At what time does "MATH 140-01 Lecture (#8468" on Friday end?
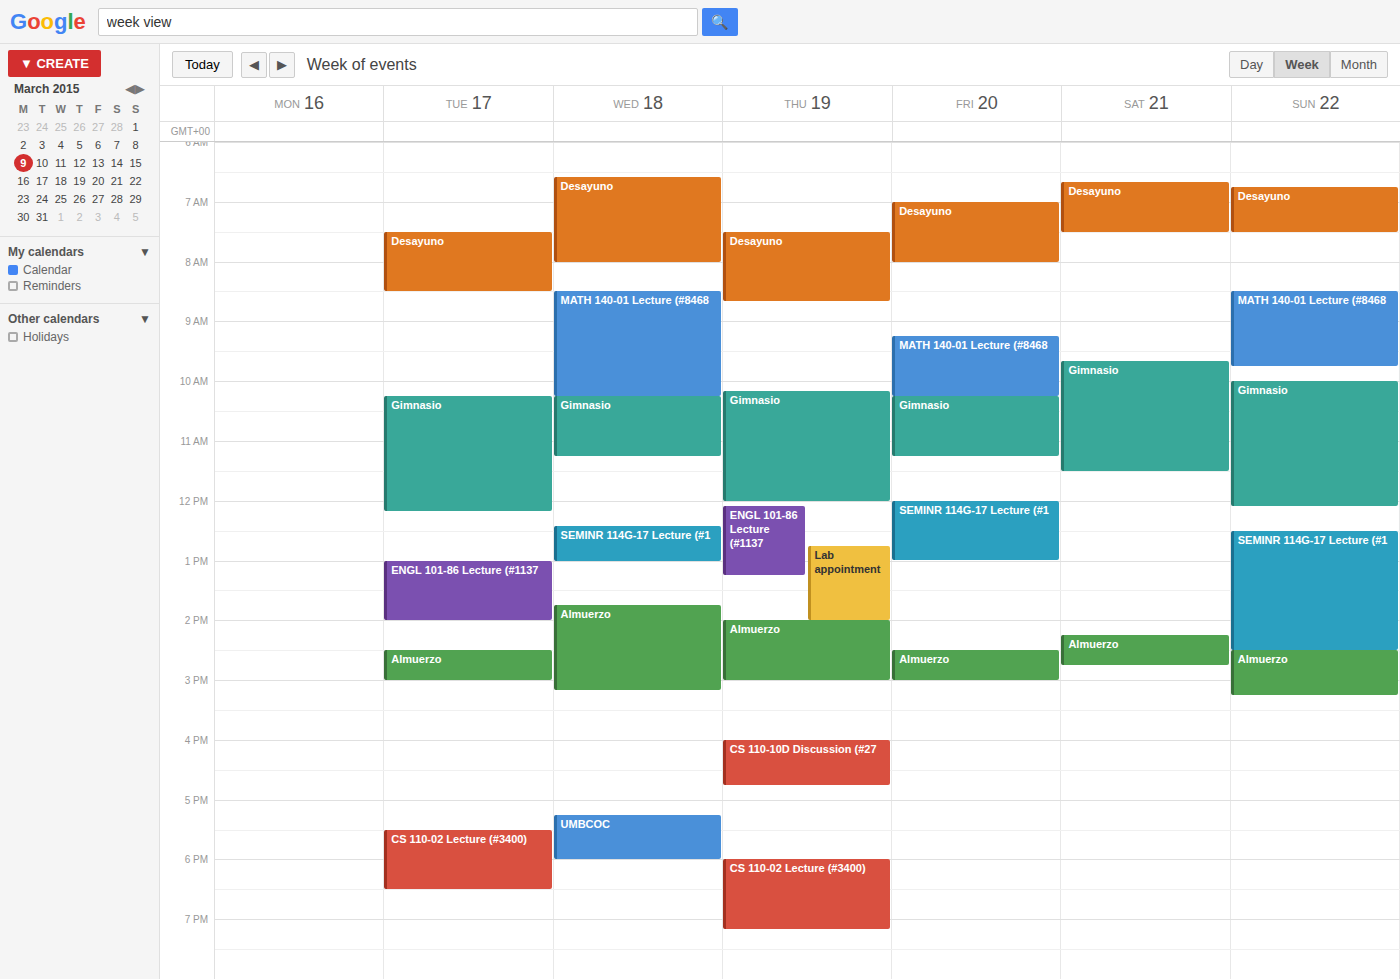
10:15